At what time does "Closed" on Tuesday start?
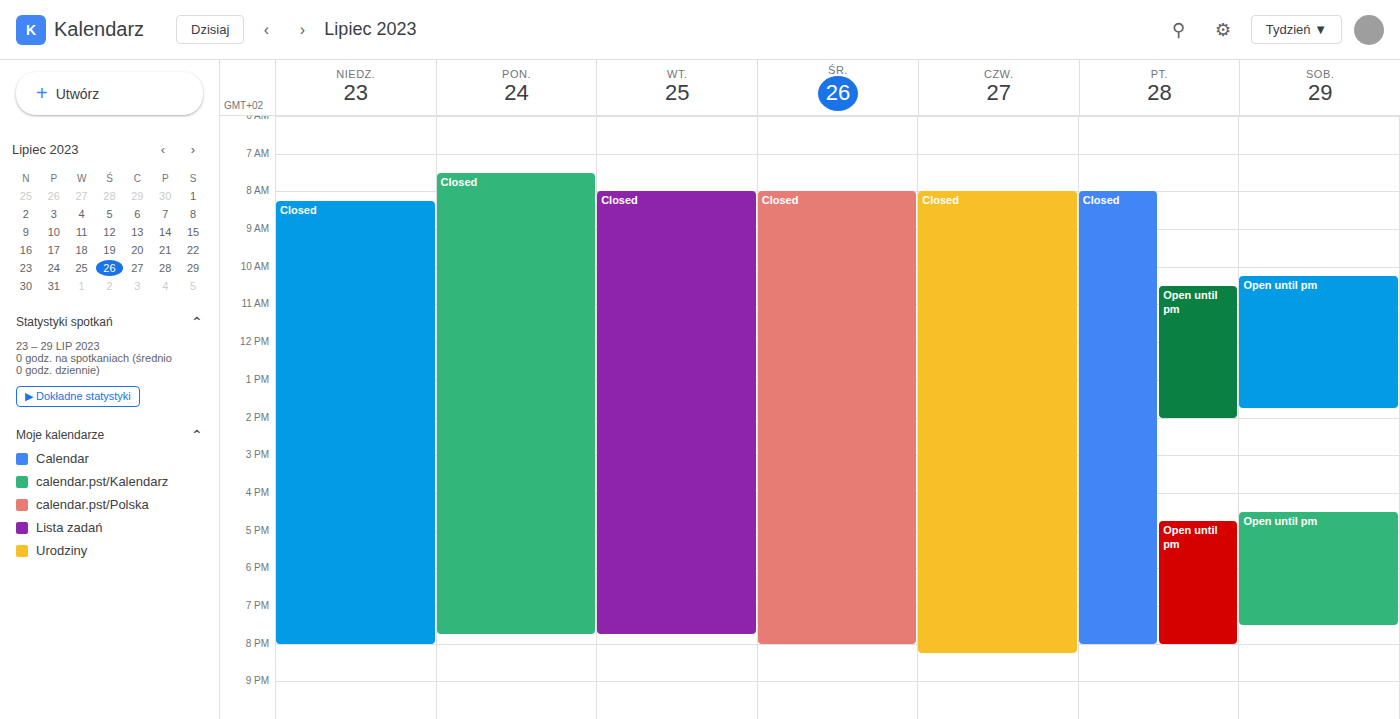
8:00 AM